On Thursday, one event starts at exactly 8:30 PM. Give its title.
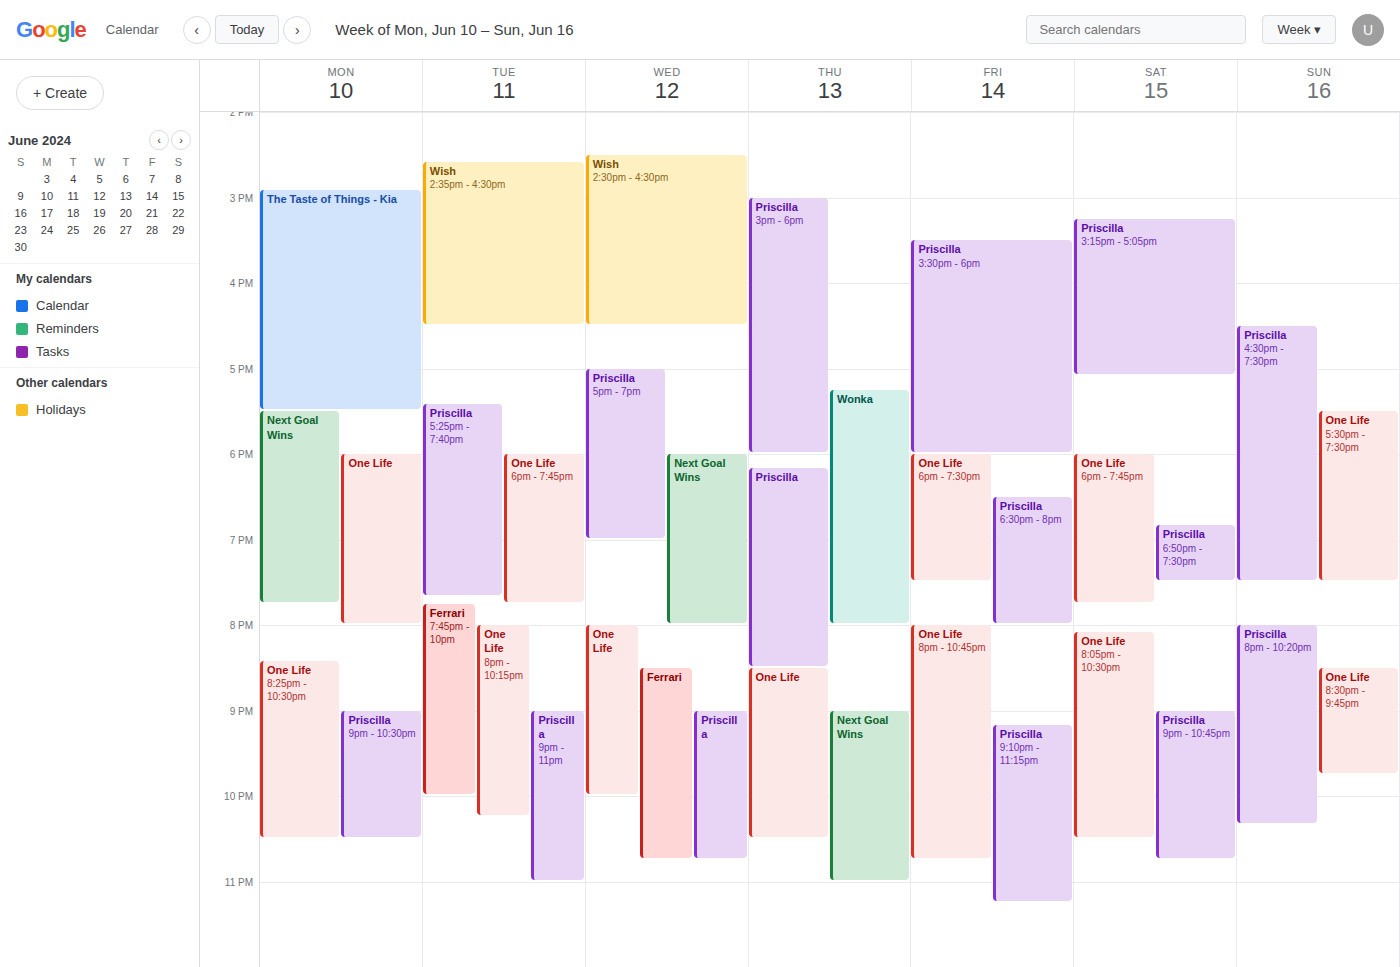
"One Life"